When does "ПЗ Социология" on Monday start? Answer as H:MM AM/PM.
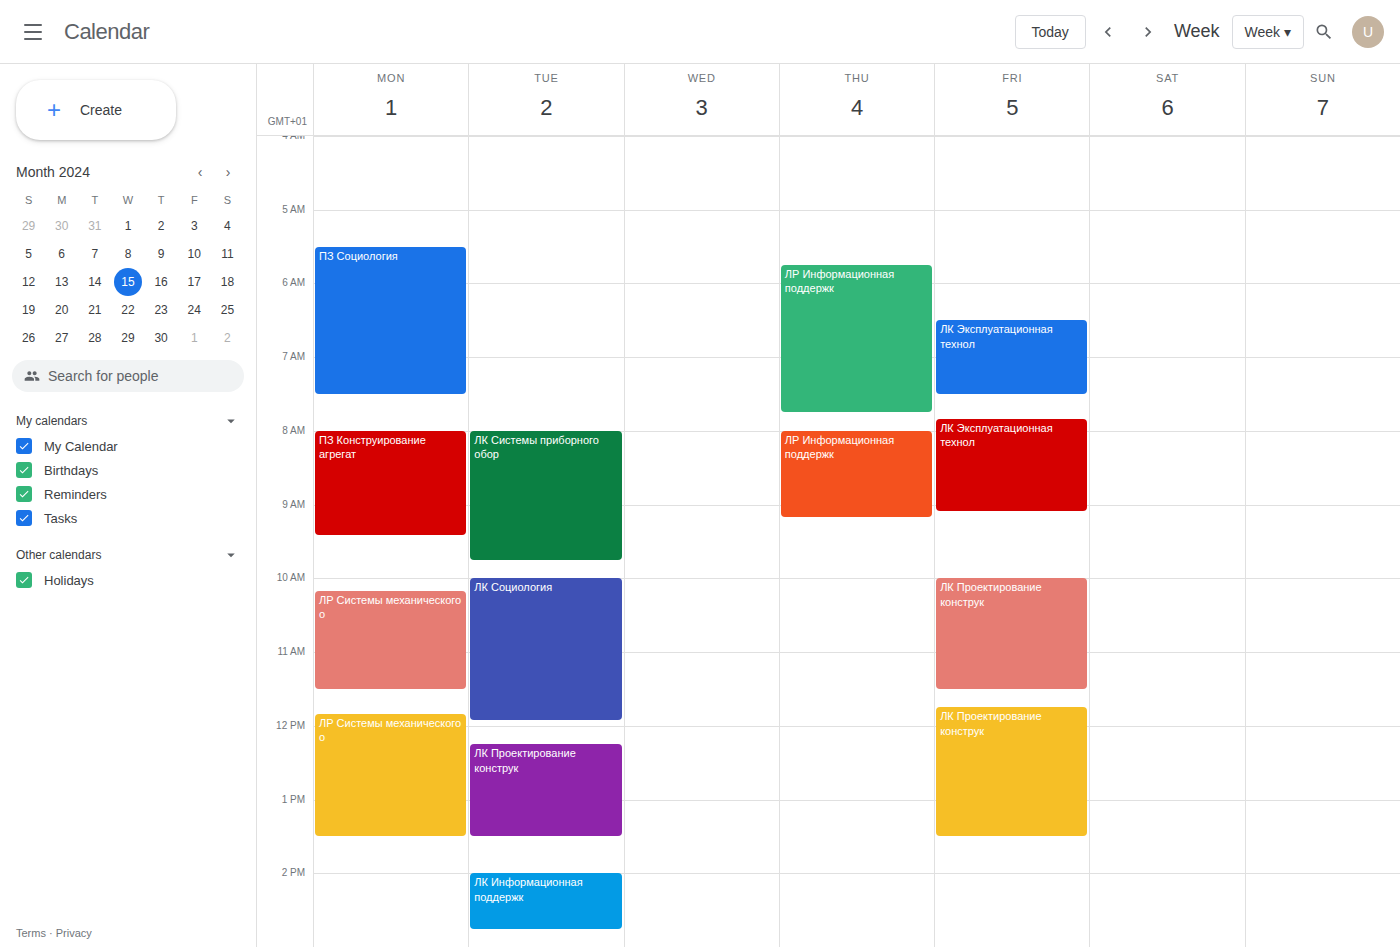
5:30 AM